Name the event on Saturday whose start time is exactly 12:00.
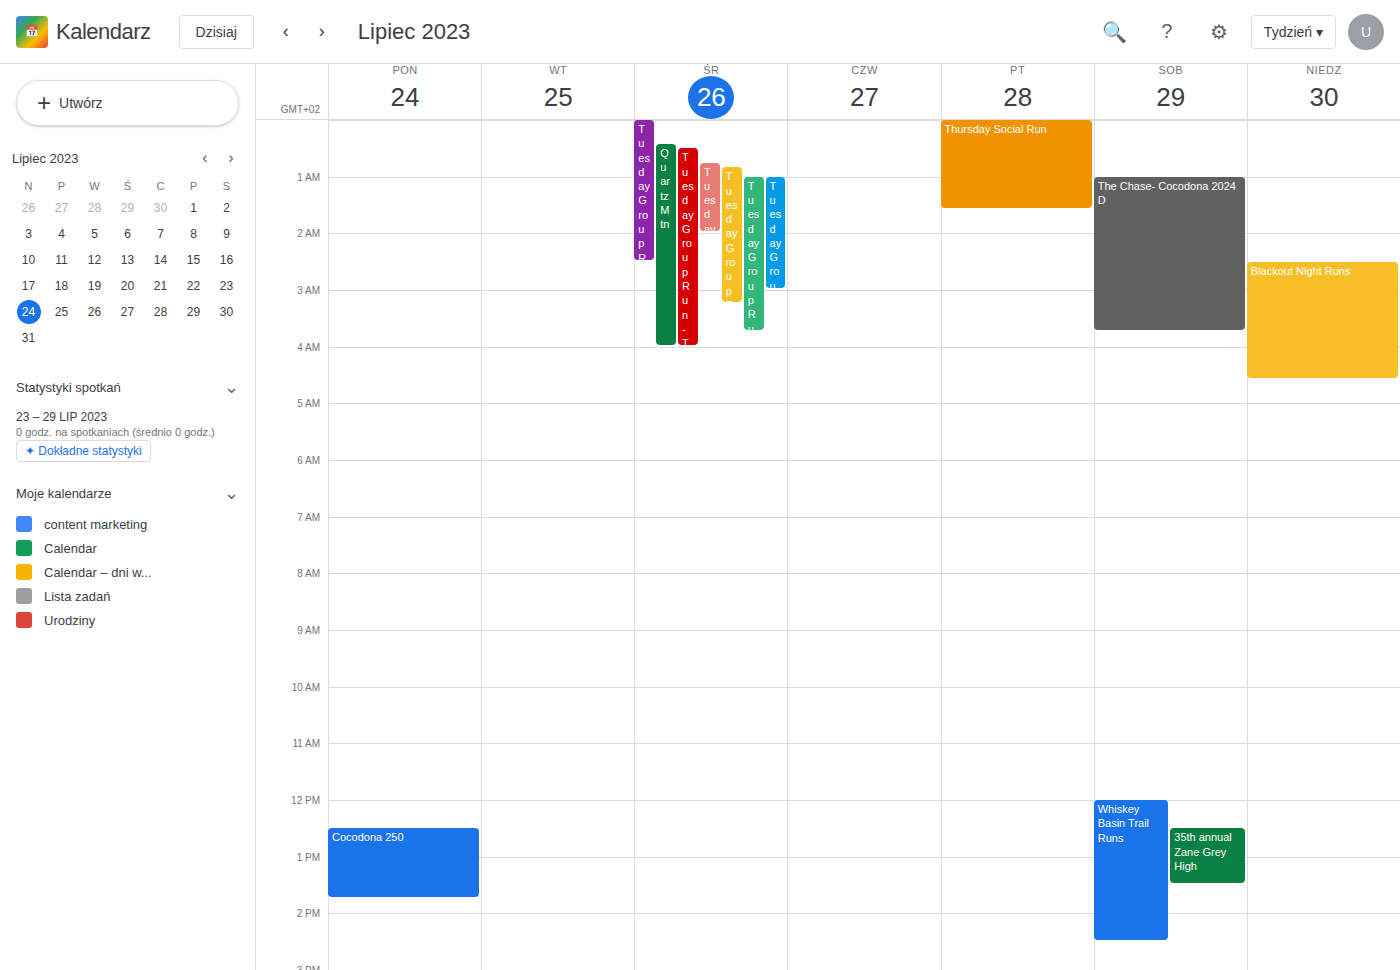
"Whiskey Basin Trail Runs"